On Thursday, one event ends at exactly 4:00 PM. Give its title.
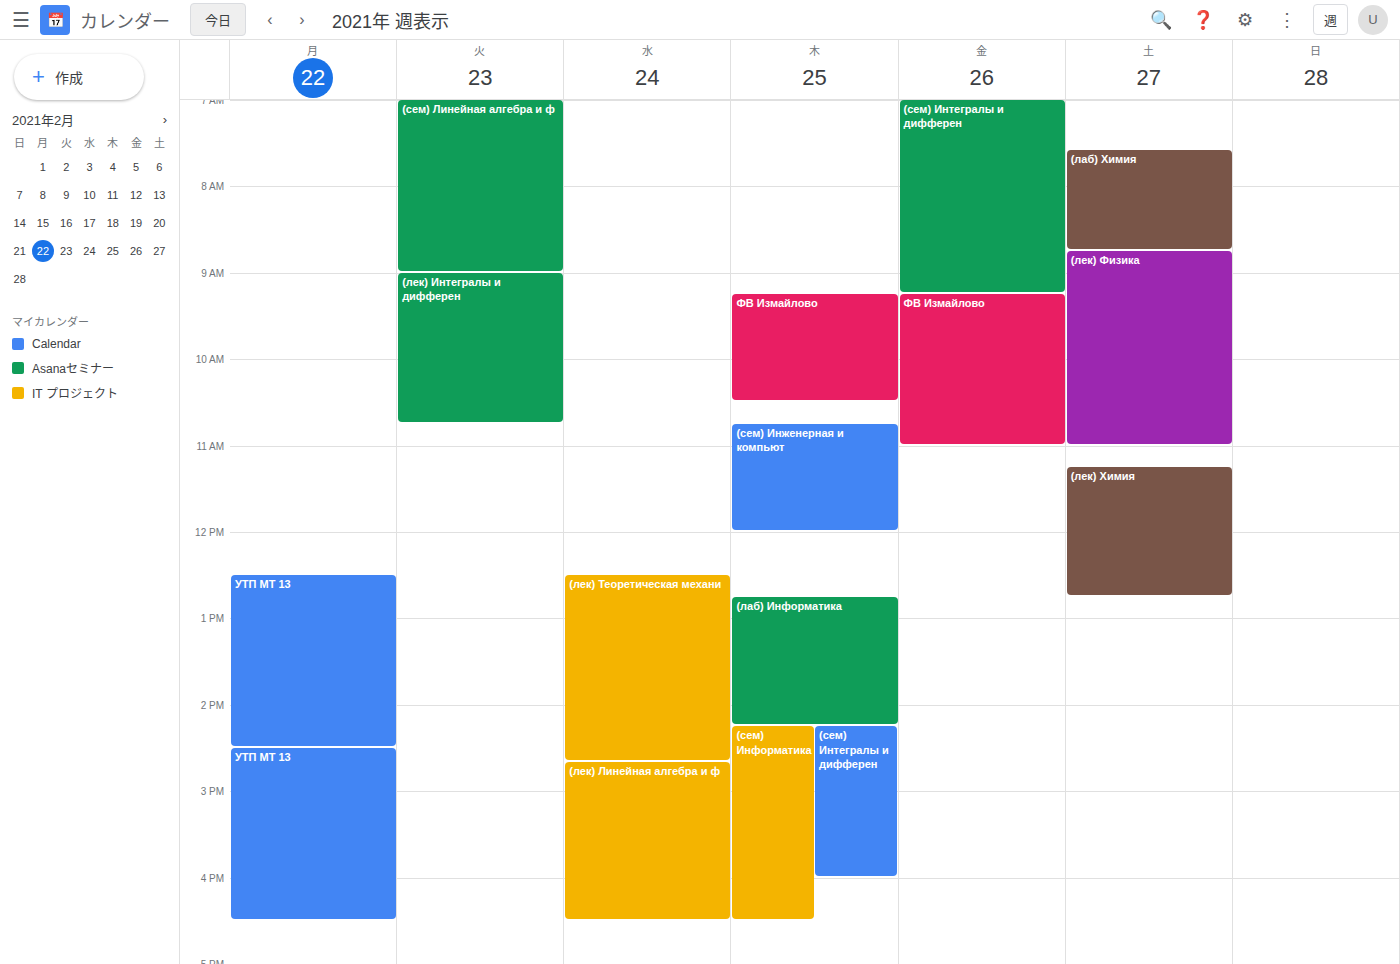
"(сем) Интегралы и дифферен"